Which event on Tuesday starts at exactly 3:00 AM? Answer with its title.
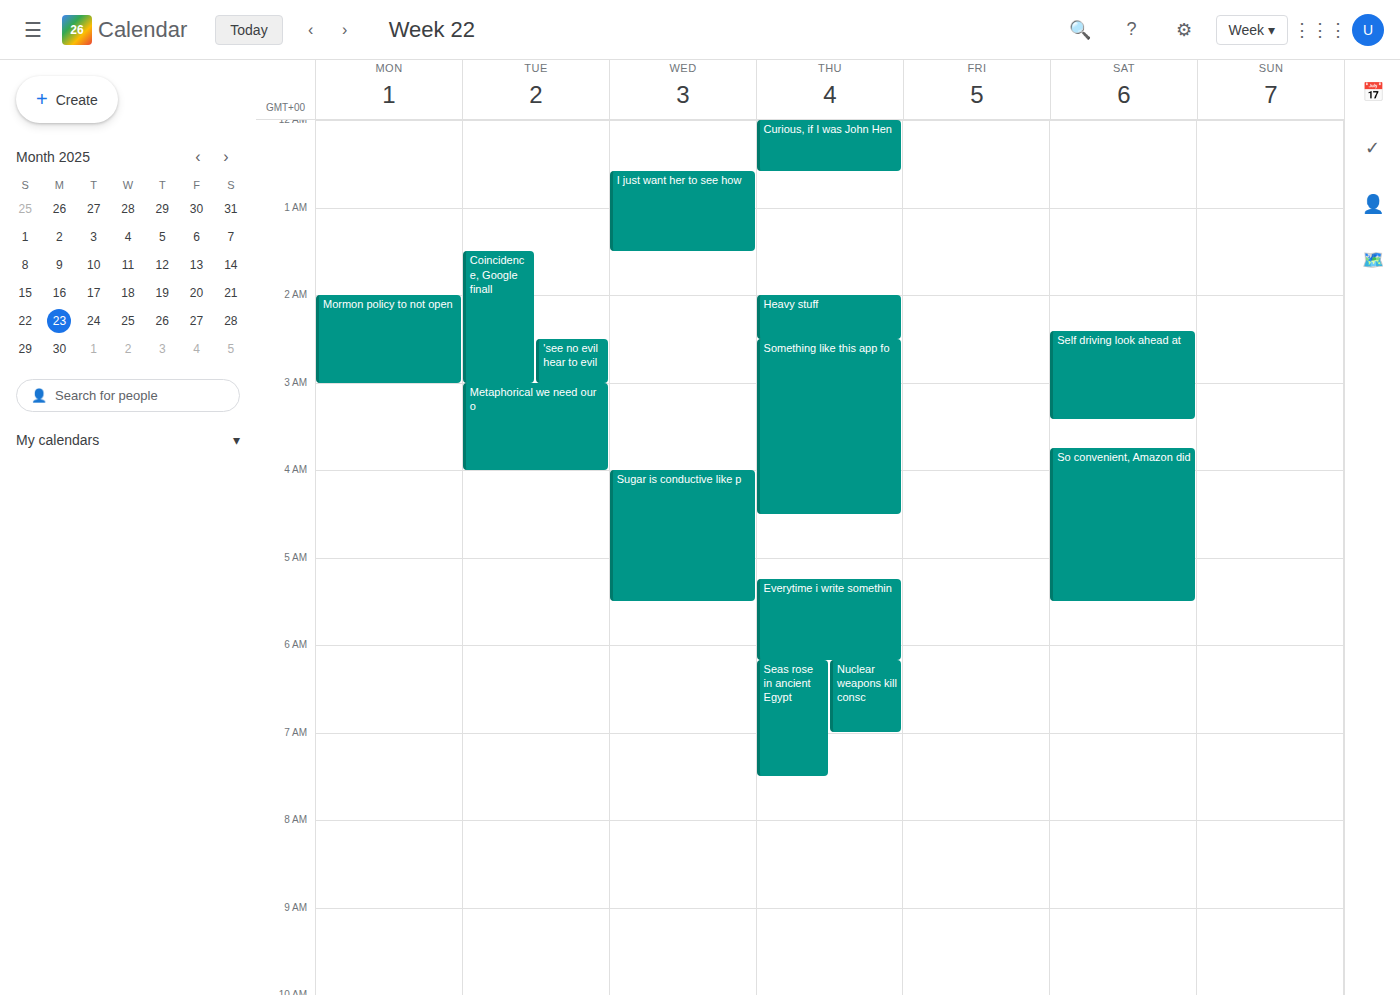
"Metaphorical we need our o"